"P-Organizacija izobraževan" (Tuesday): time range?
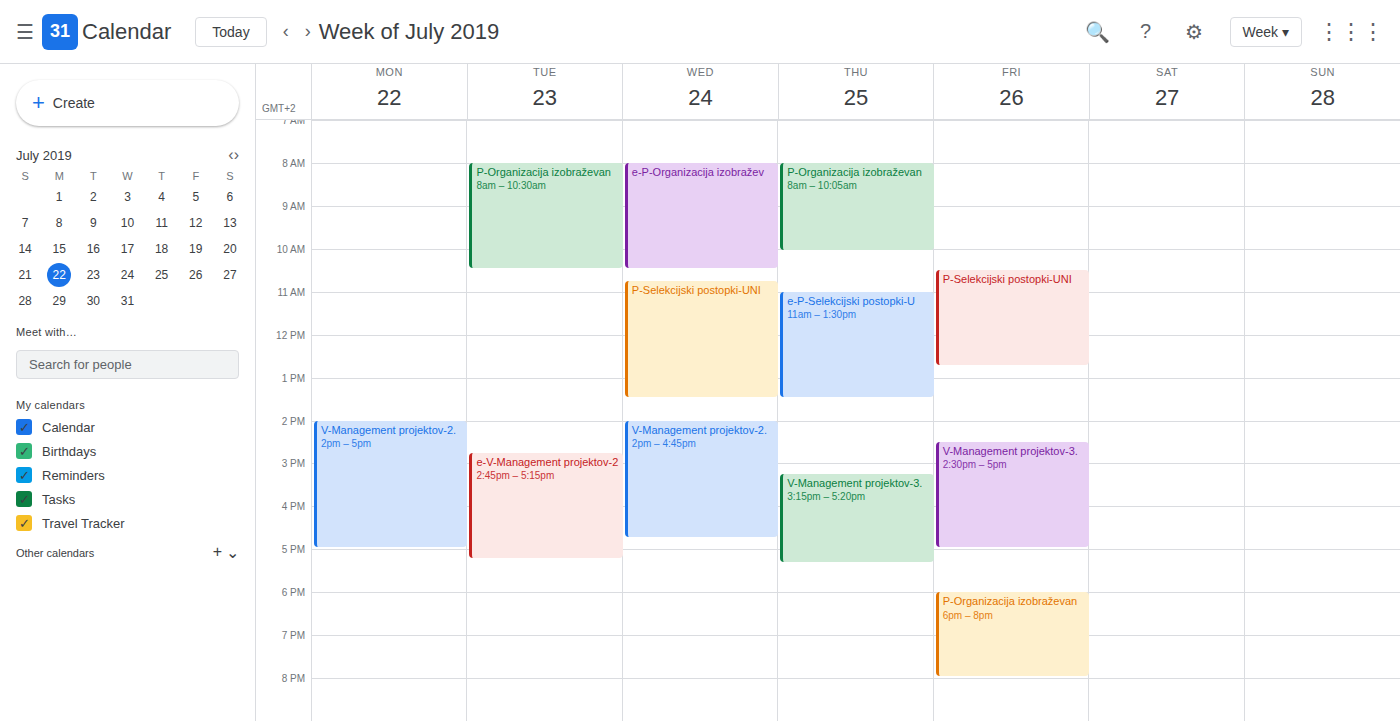
8:00 AM to 10:30 AM